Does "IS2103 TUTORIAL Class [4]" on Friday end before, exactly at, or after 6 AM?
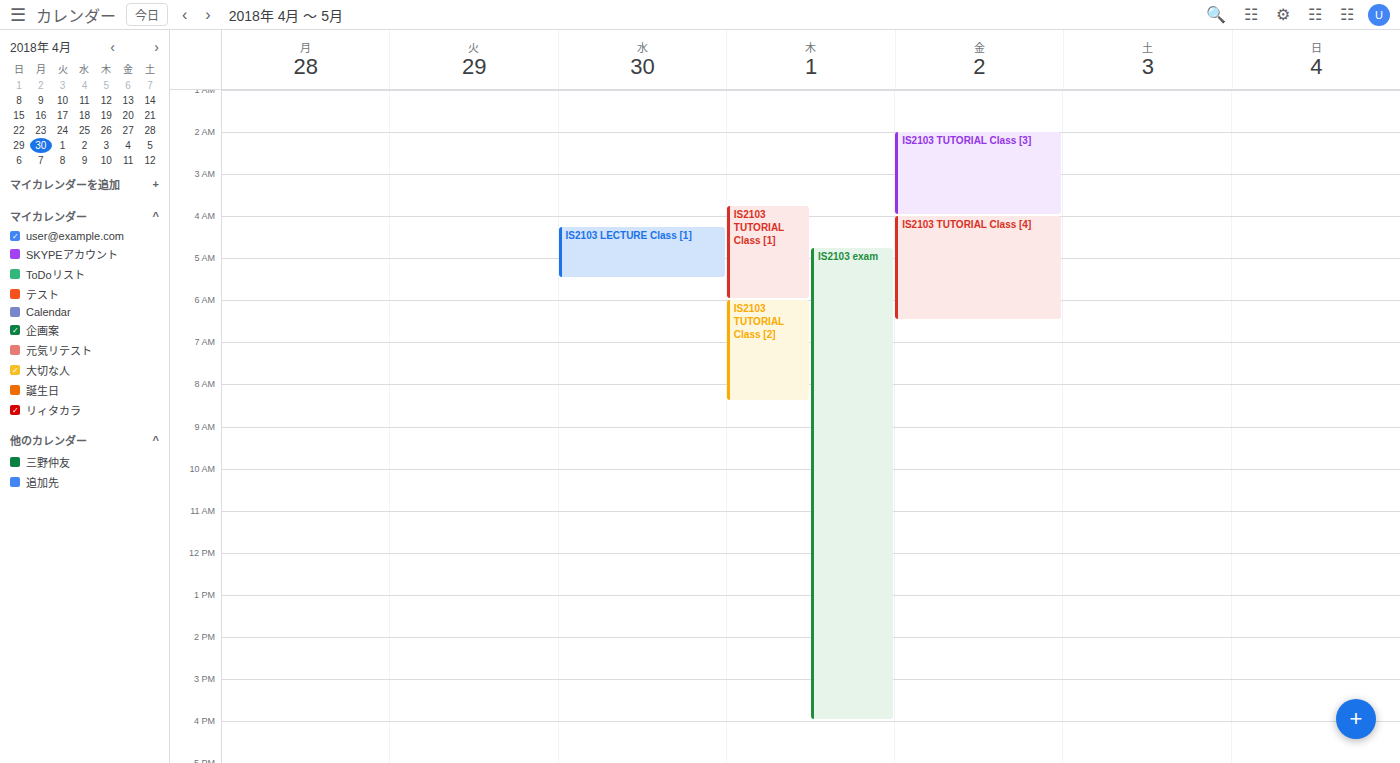
6:30 AM -- after 6 AM, 30 minutes below the 6 AM line.